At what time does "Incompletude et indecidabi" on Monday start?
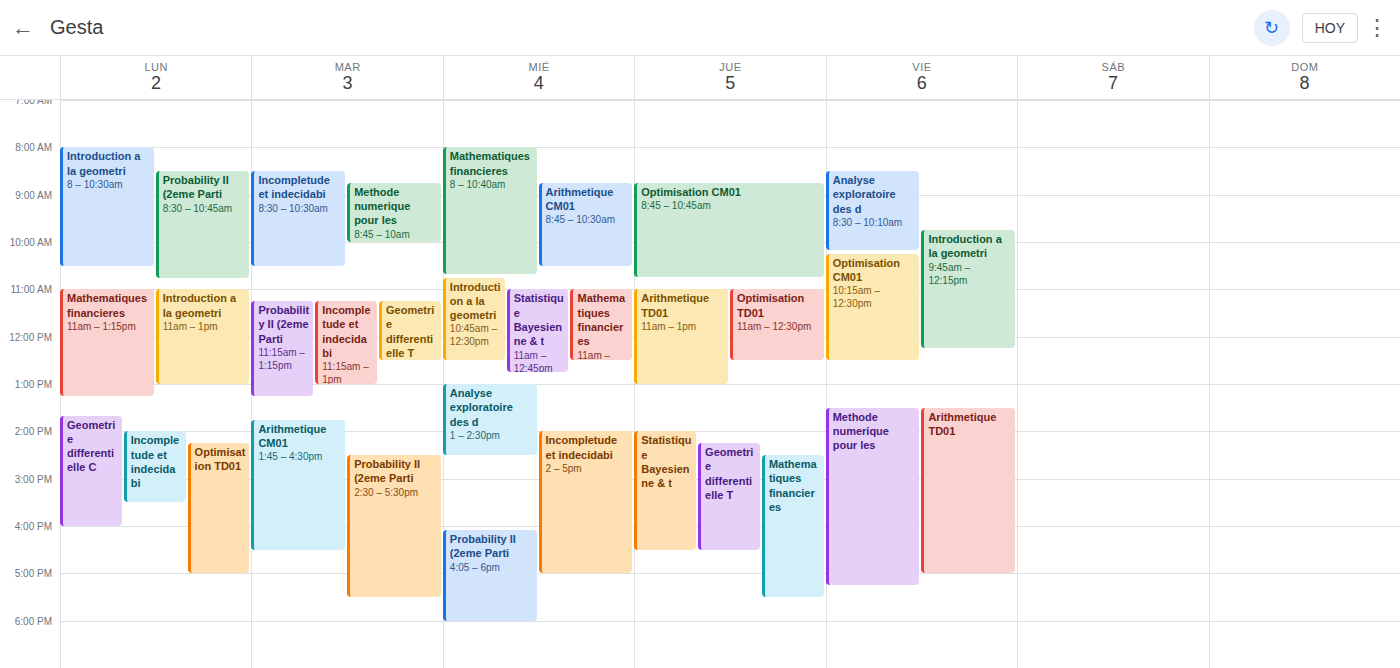
2:00 PM